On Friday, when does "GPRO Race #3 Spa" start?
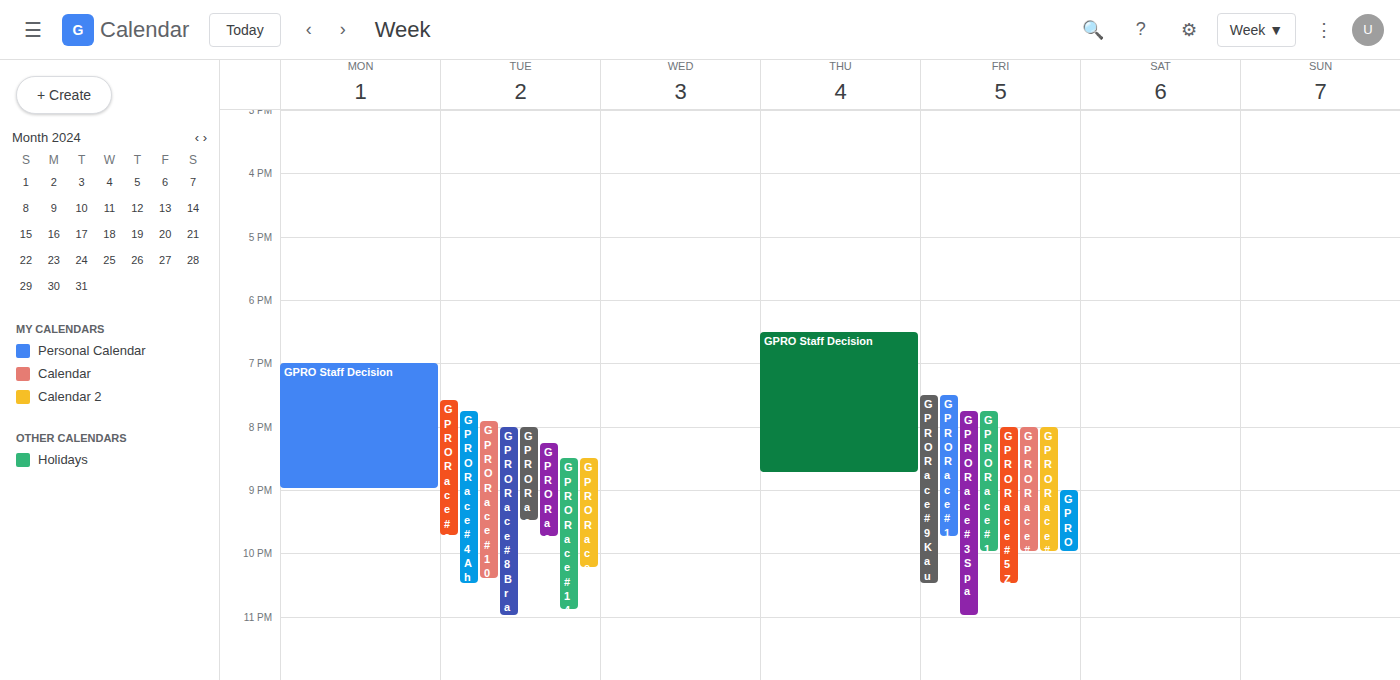
19:45